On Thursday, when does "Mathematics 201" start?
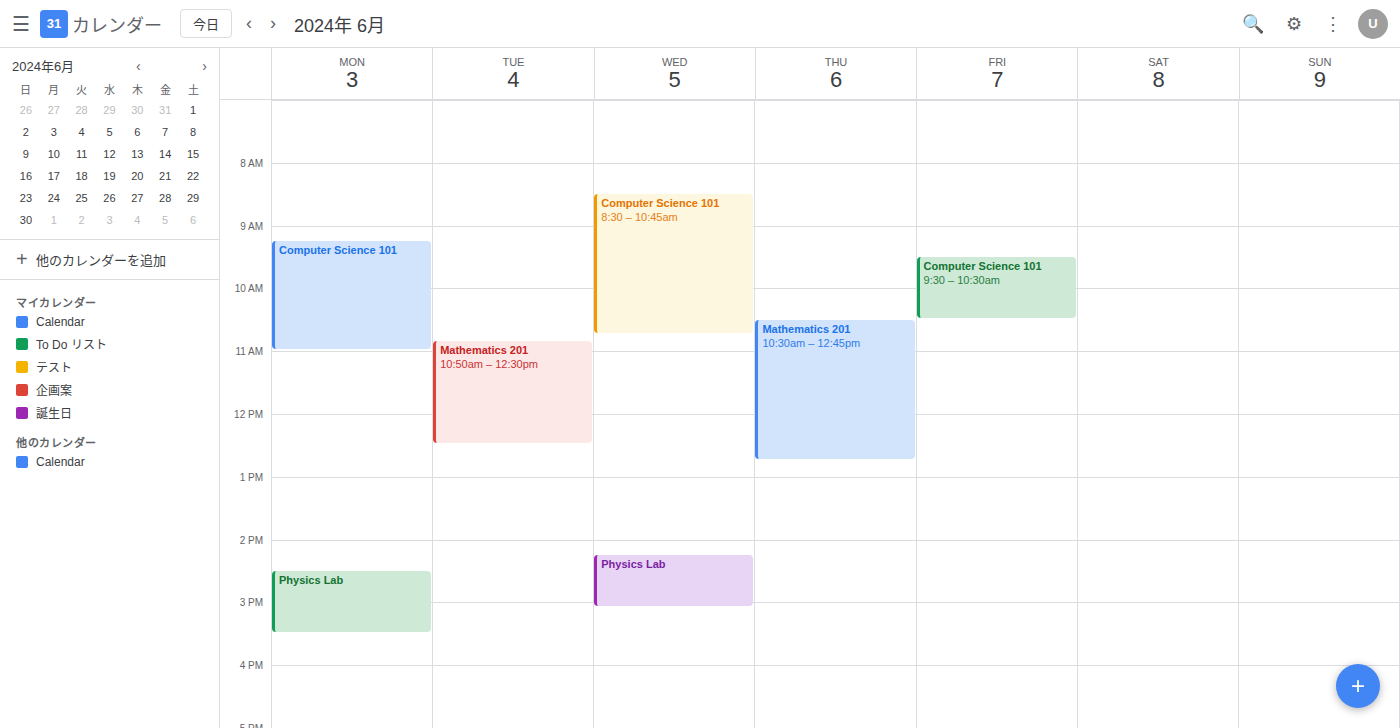
10:30